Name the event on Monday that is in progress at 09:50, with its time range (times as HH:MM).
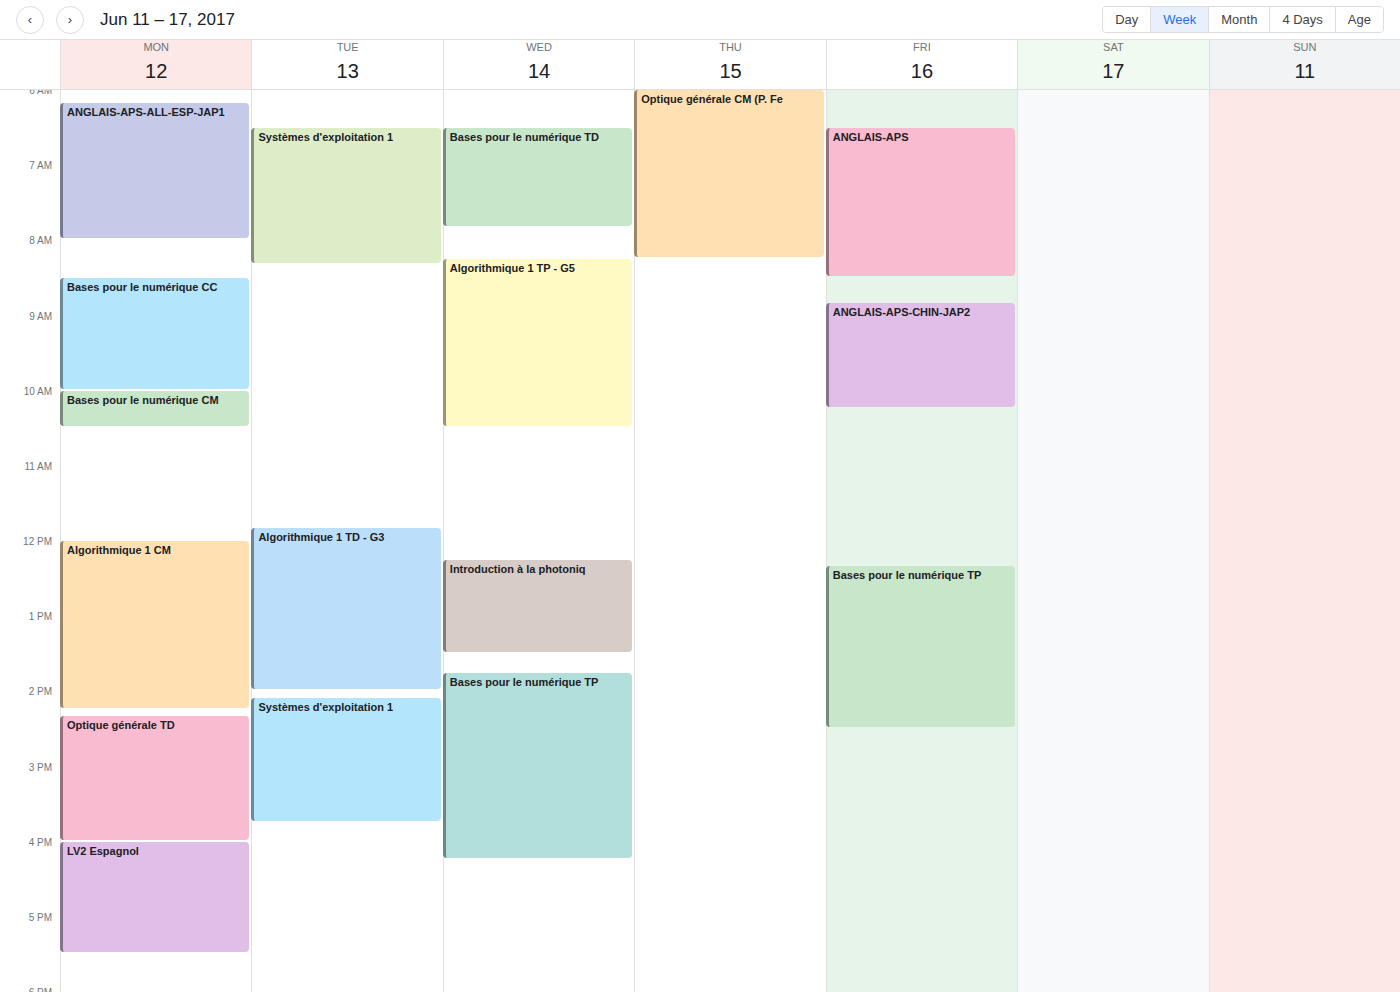
"Bases pour le numérique CC", 08:30 to 10:00